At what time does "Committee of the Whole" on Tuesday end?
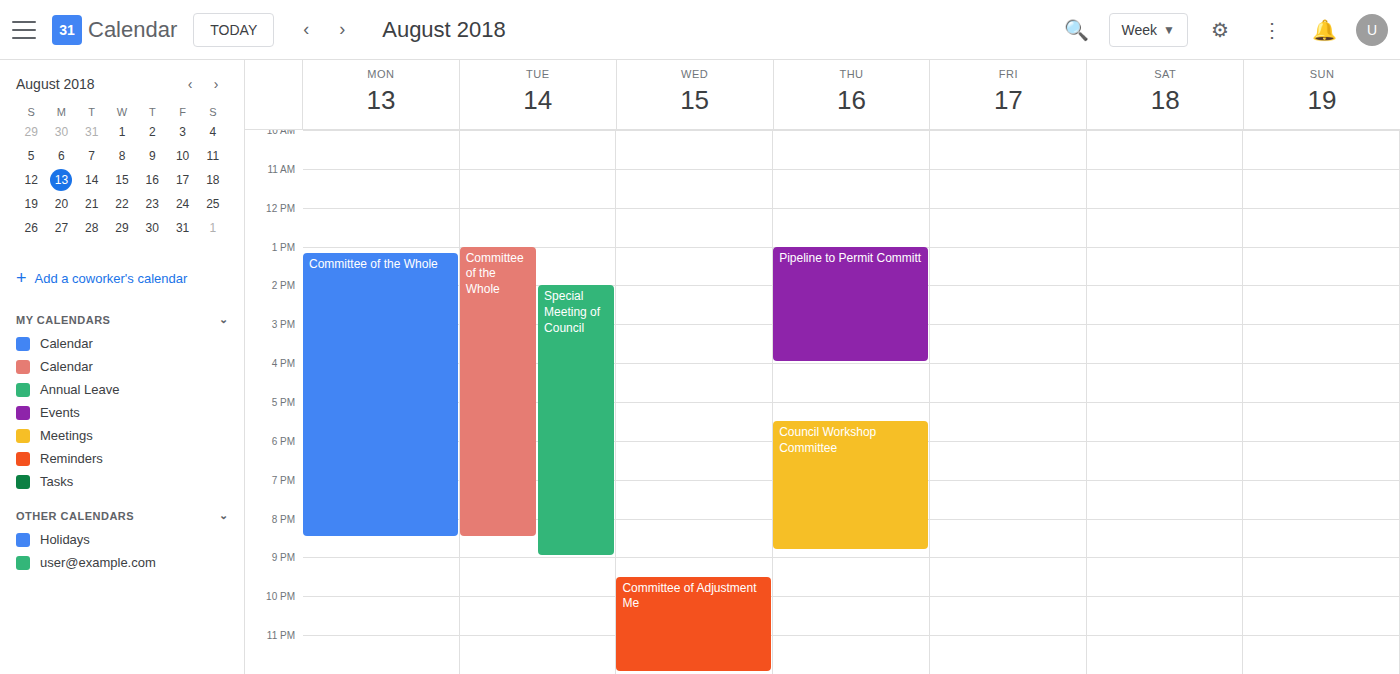
20:30